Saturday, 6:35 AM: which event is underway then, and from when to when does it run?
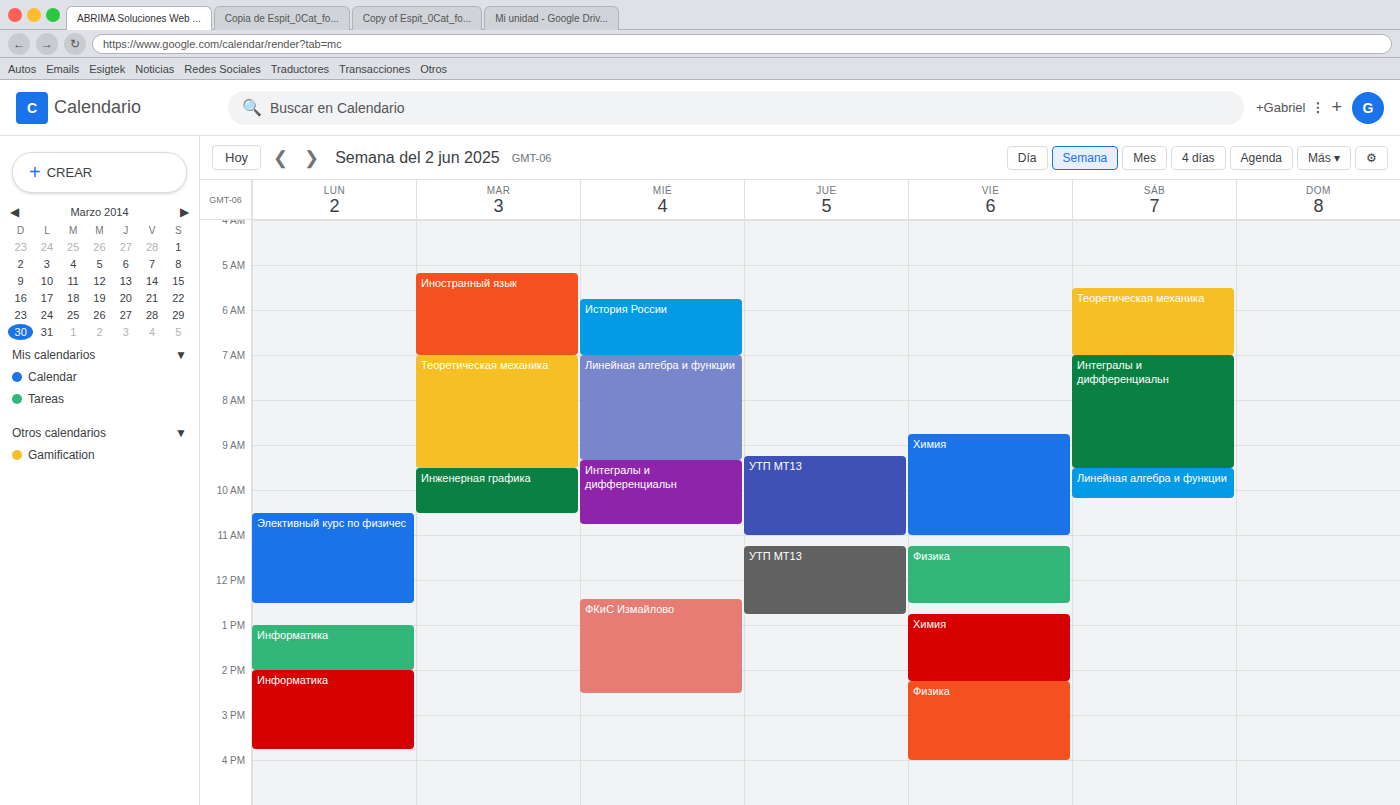
"Теоретическая механика", 5:30 AM to 7:00 AM